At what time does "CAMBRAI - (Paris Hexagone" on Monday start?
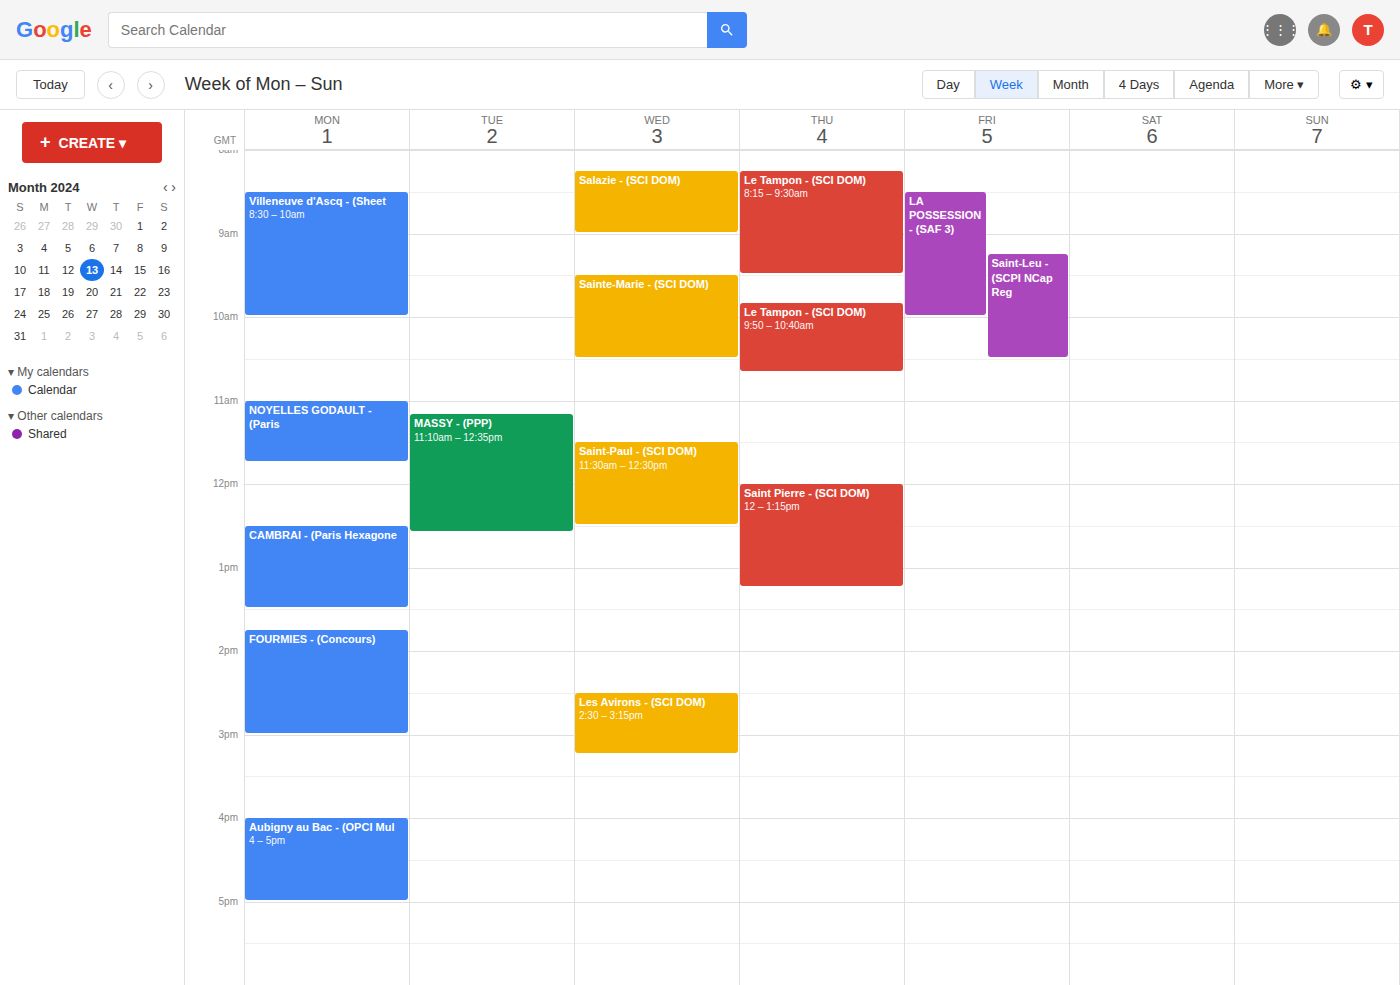
12:30 PM